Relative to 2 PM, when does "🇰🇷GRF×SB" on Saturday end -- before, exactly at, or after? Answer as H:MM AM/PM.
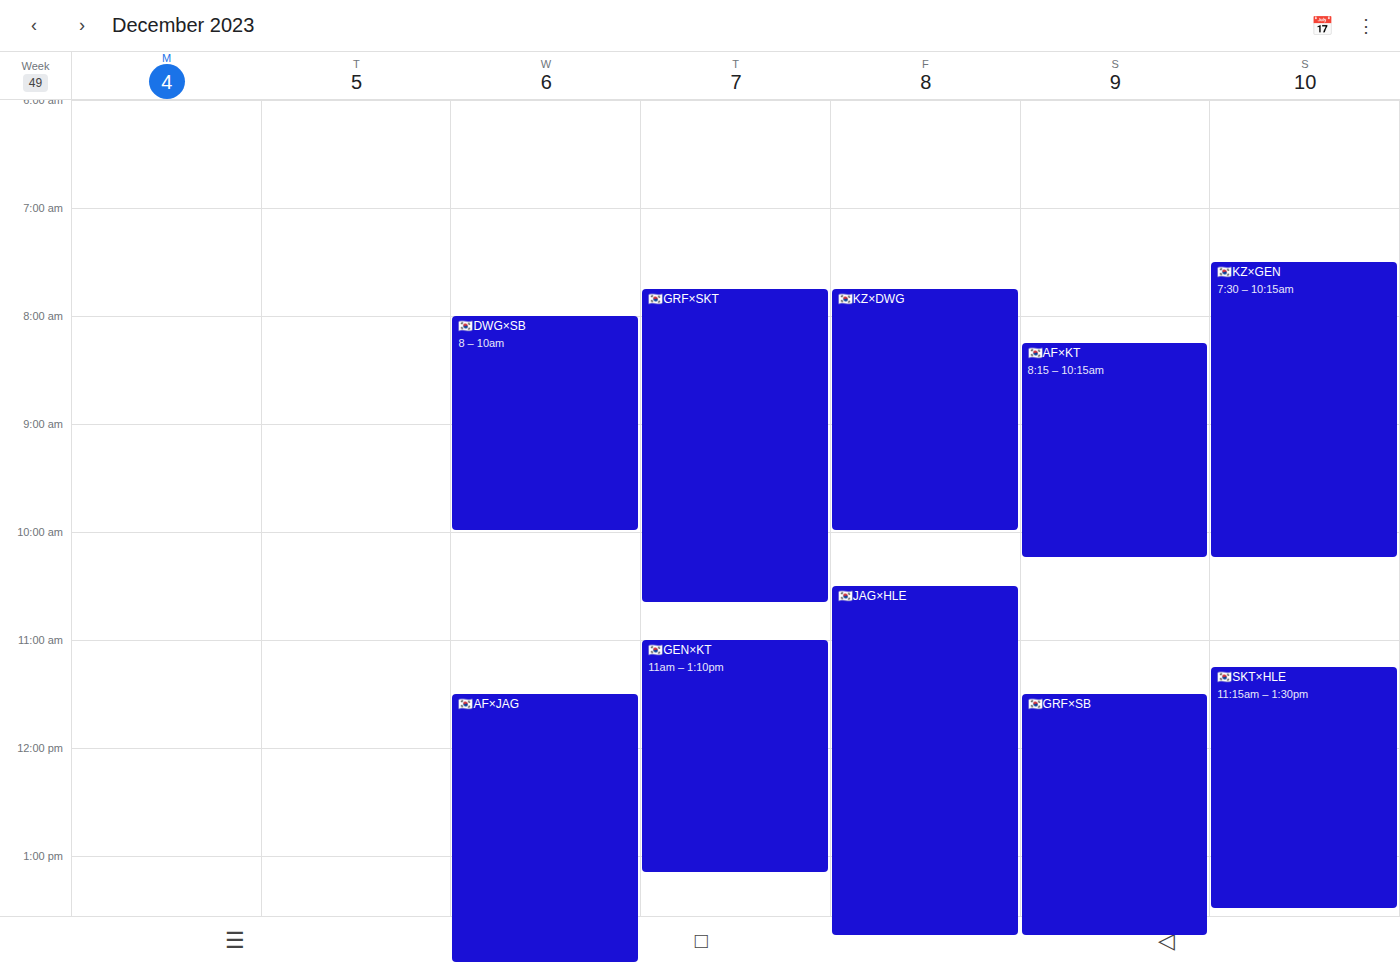
1:45 PM -- before 2 PM, 15 minutes above the 2 PM line.